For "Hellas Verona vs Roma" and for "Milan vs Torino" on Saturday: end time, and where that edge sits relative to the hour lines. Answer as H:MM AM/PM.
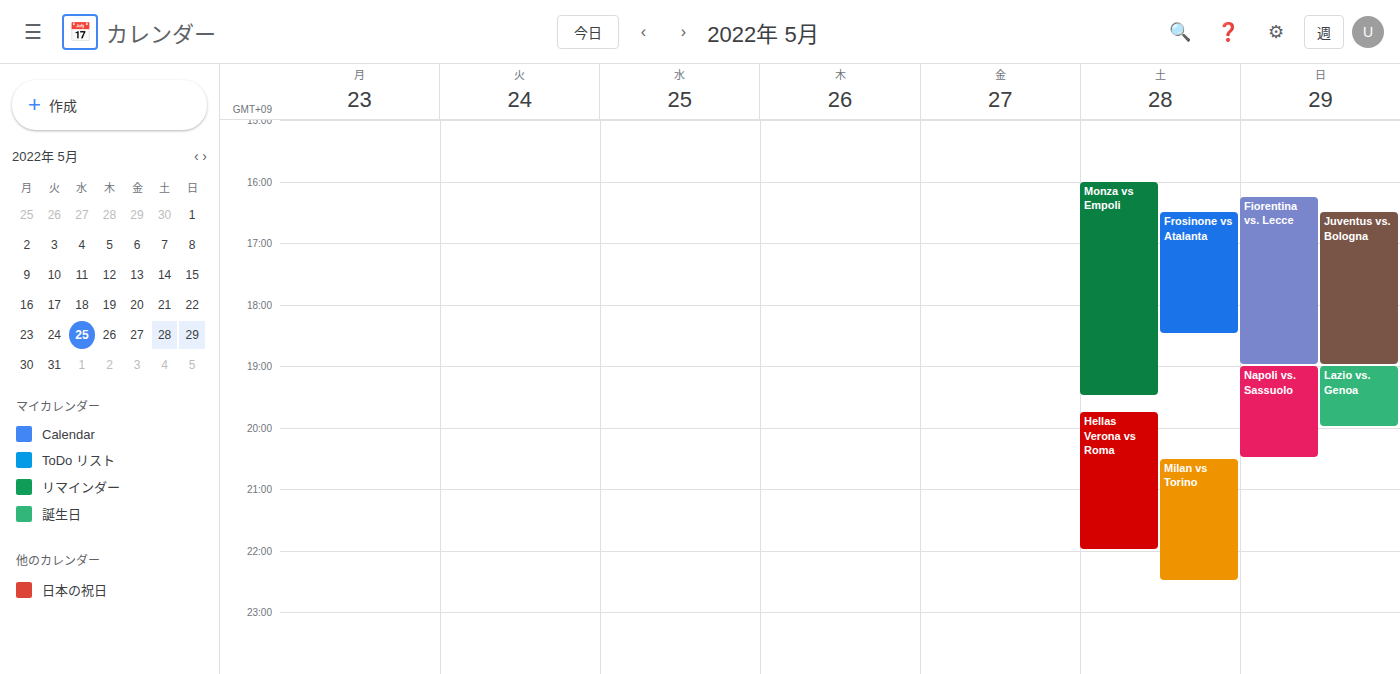
"Hellas Verona vs Roma": 10:00 PM, exactly on the 10 PM line. "Milan vs Torino": 10:30 PM, halfway between the 10 PM and 11 PM lines.